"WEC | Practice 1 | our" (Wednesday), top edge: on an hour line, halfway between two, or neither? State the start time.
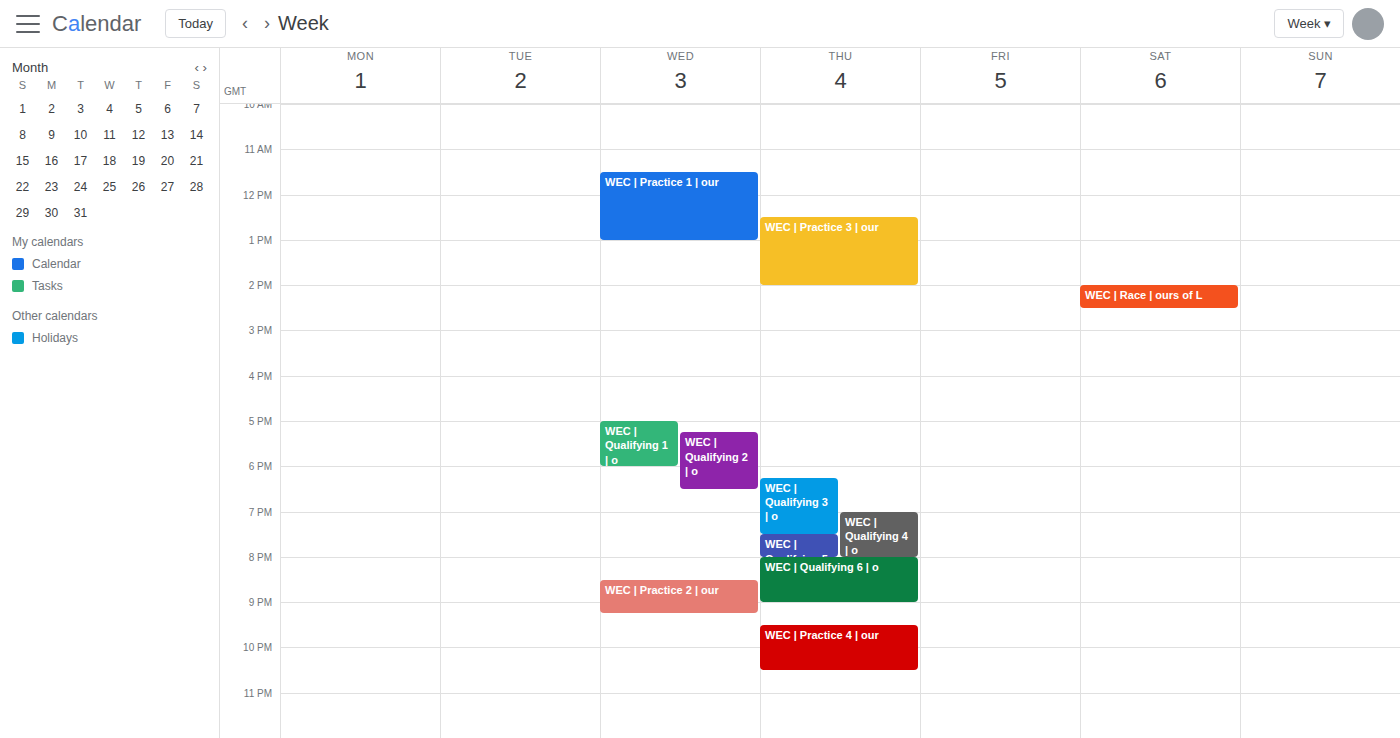
11:30 AM -- halfway between the 11 AM and 12 PM lines.